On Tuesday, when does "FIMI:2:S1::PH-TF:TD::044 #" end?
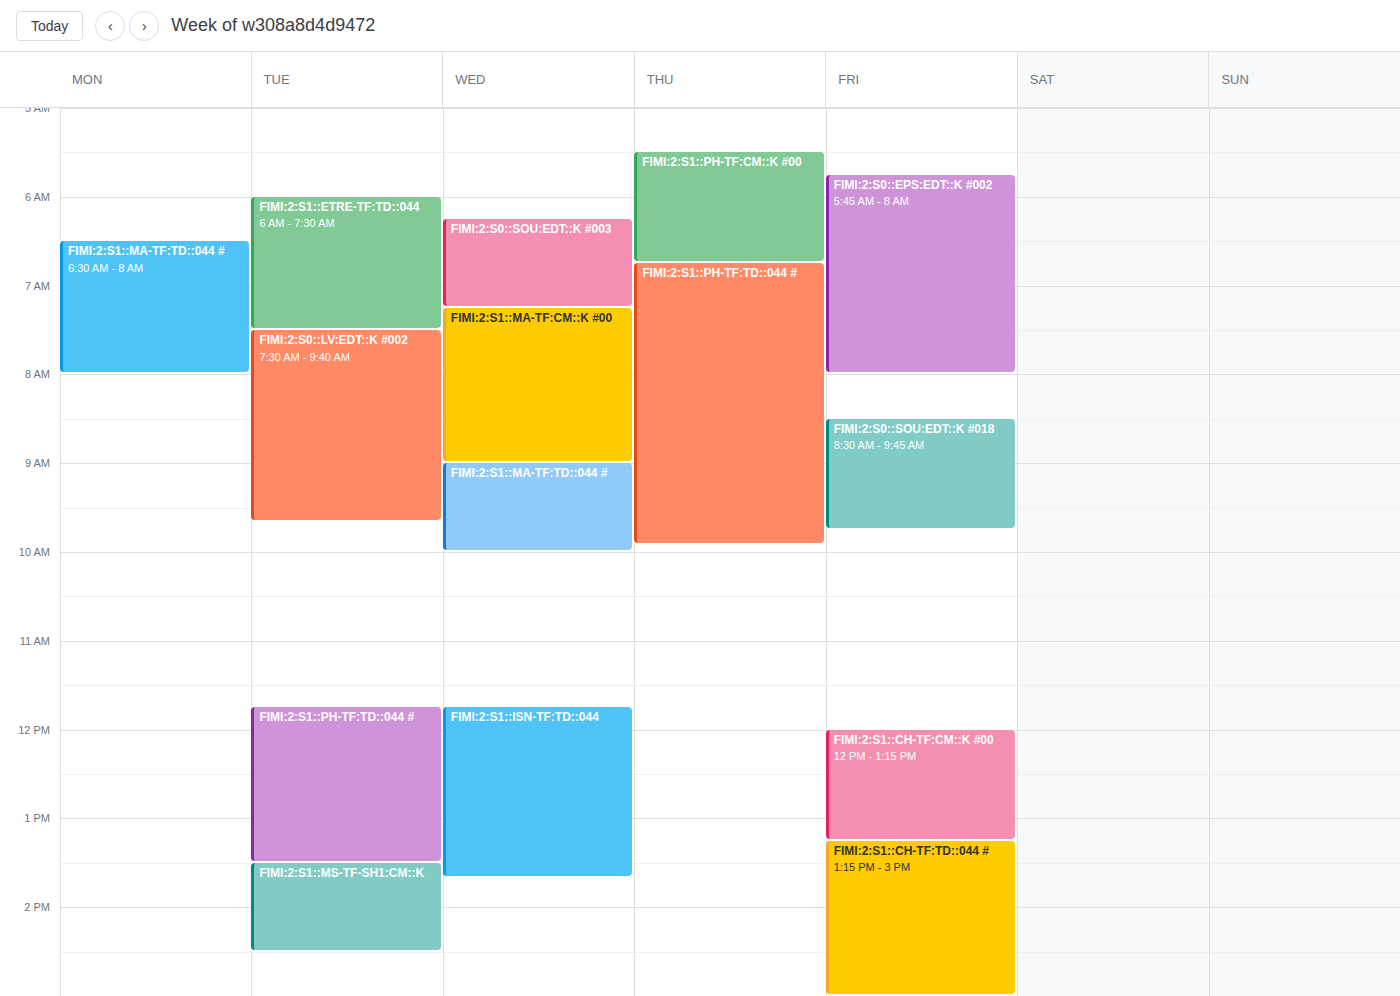
1:30 PM